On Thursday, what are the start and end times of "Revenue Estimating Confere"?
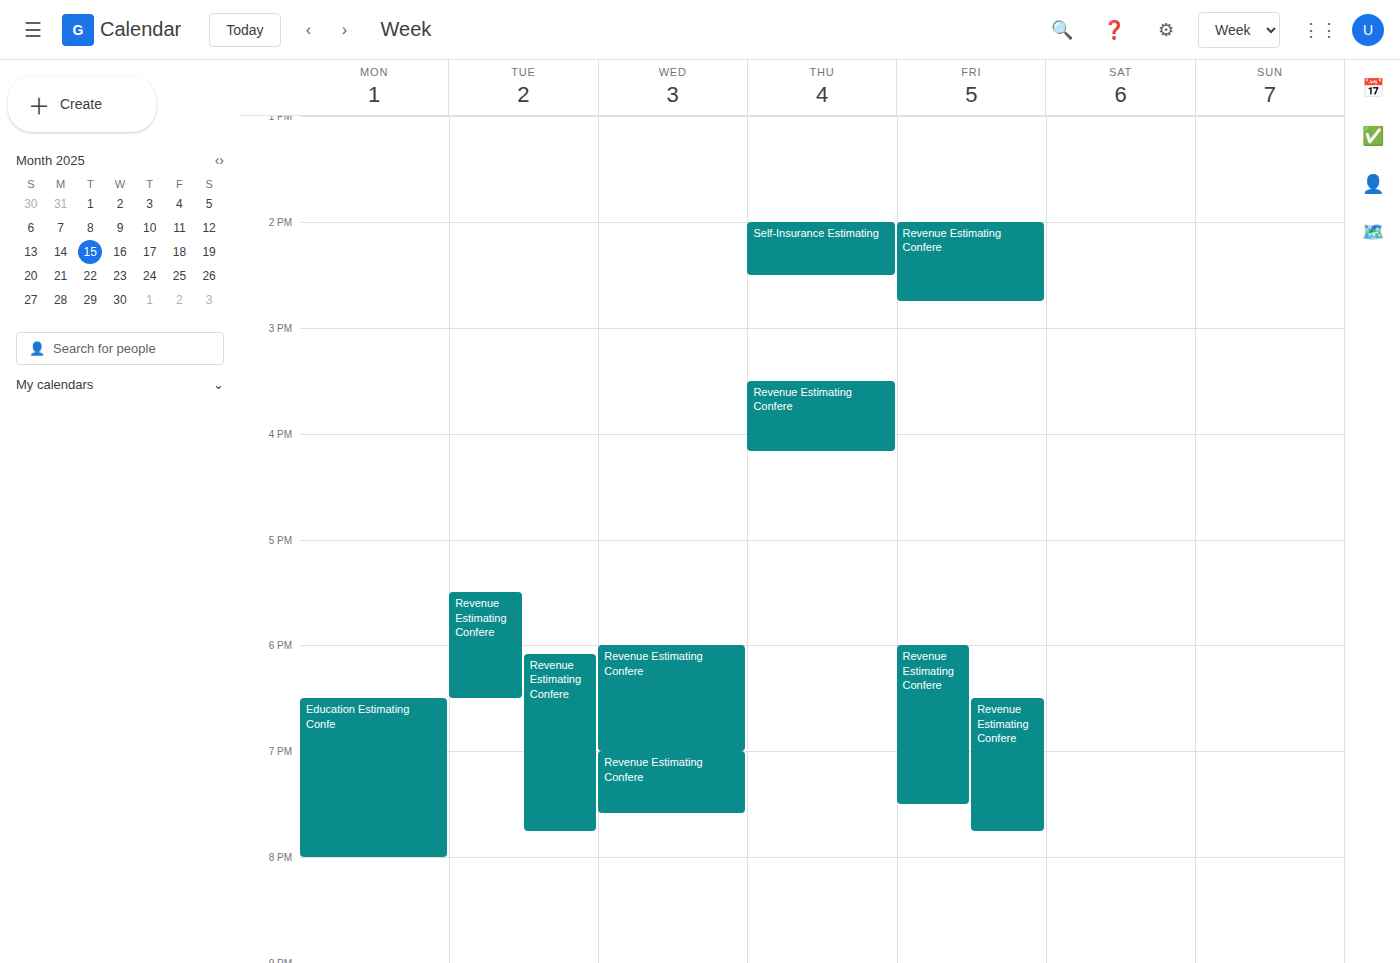
3:30 PM to 4:10 PM